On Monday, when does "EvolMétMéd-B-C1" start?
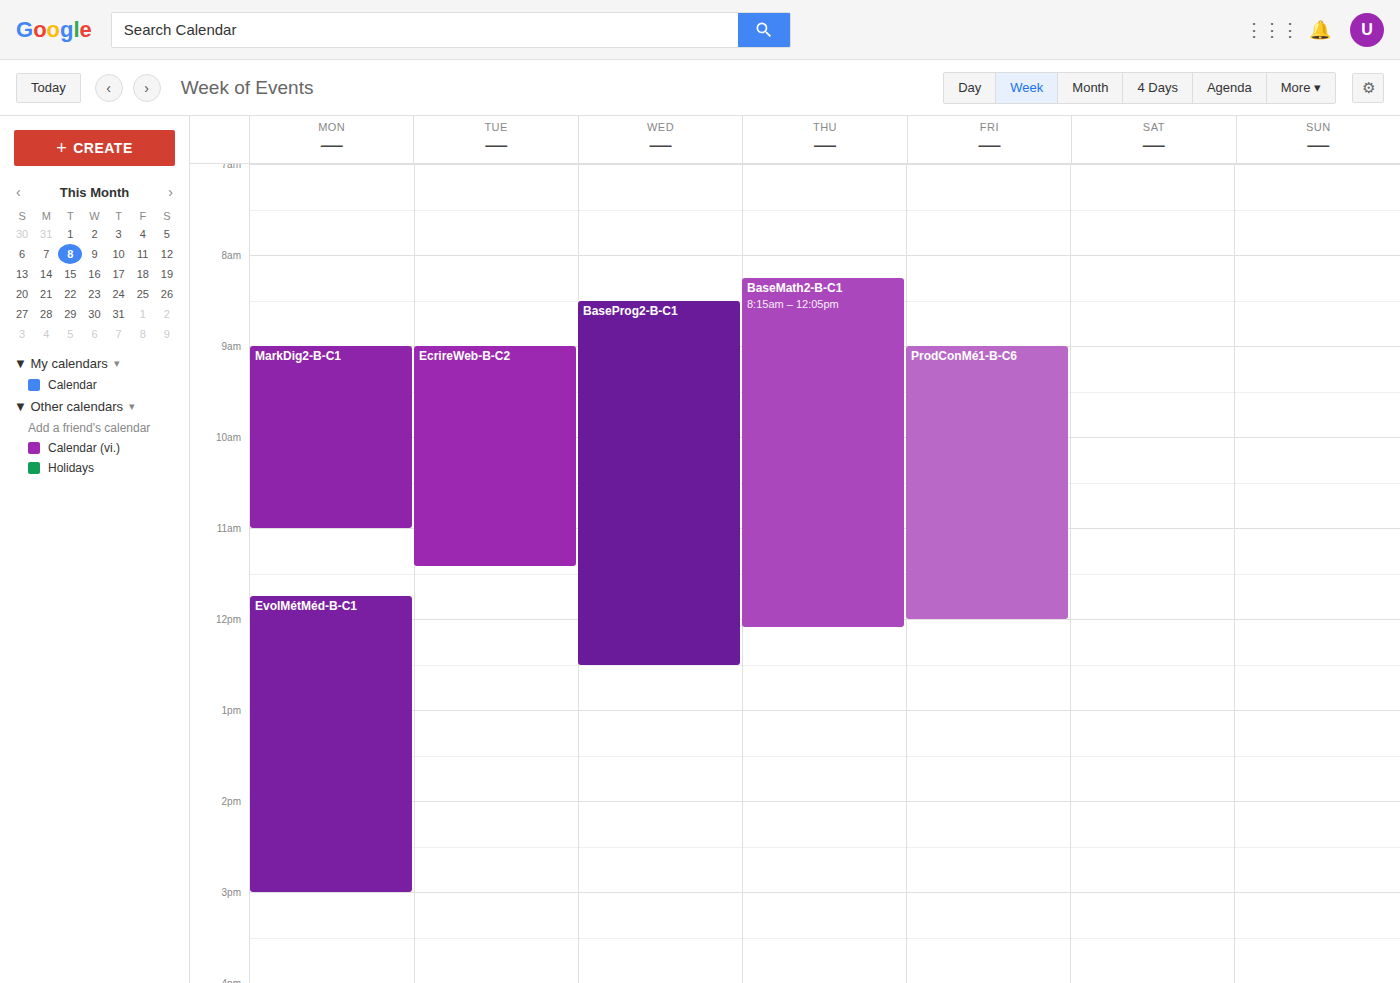
11:45 AM